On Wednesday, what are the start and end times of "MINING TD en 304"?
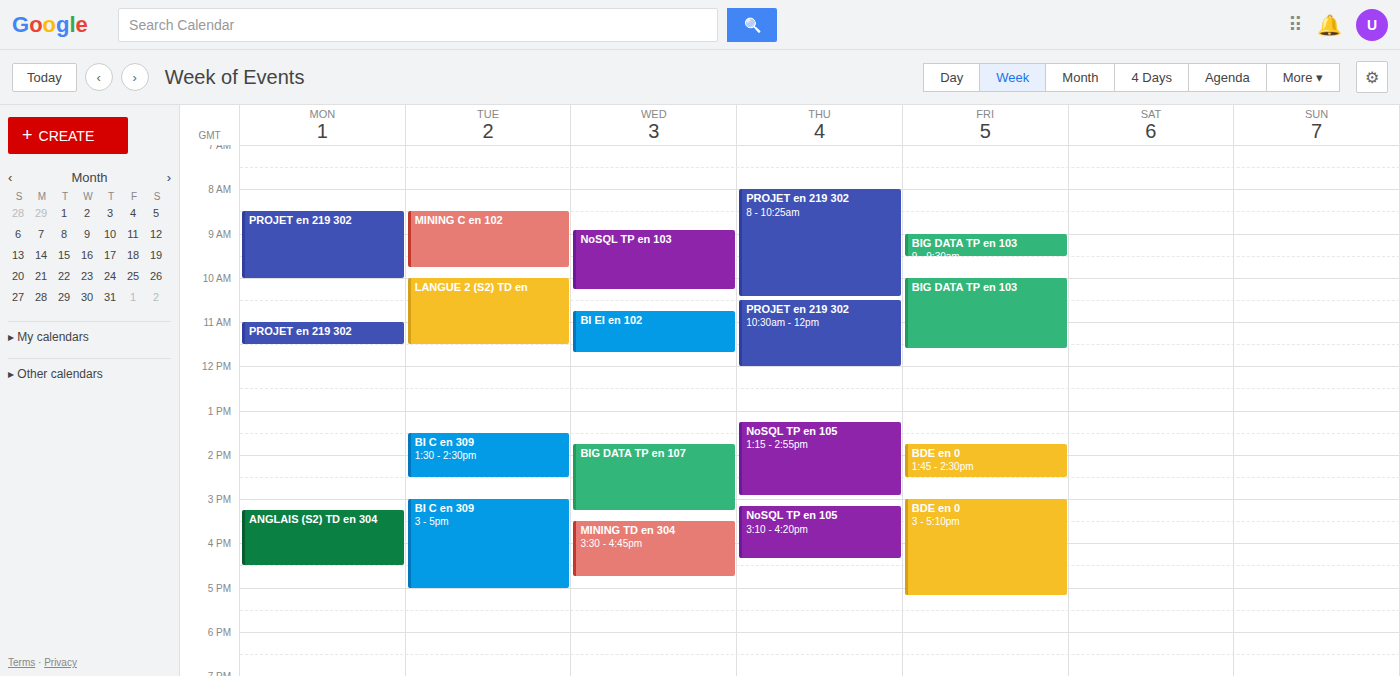
3:30 PM to 4:45 PM